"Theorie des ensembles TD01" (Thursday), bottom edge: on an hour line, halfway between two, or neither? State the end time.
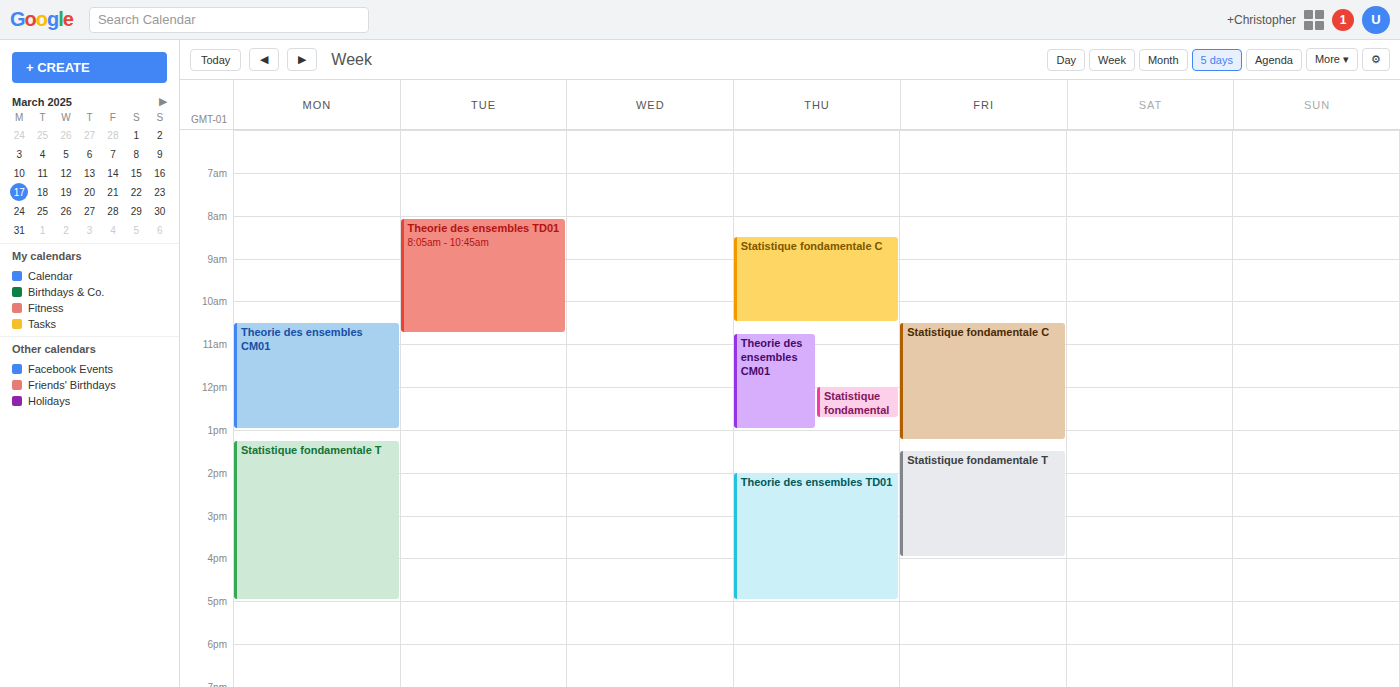
5:00 PM -- exactly on the 5 PM line.